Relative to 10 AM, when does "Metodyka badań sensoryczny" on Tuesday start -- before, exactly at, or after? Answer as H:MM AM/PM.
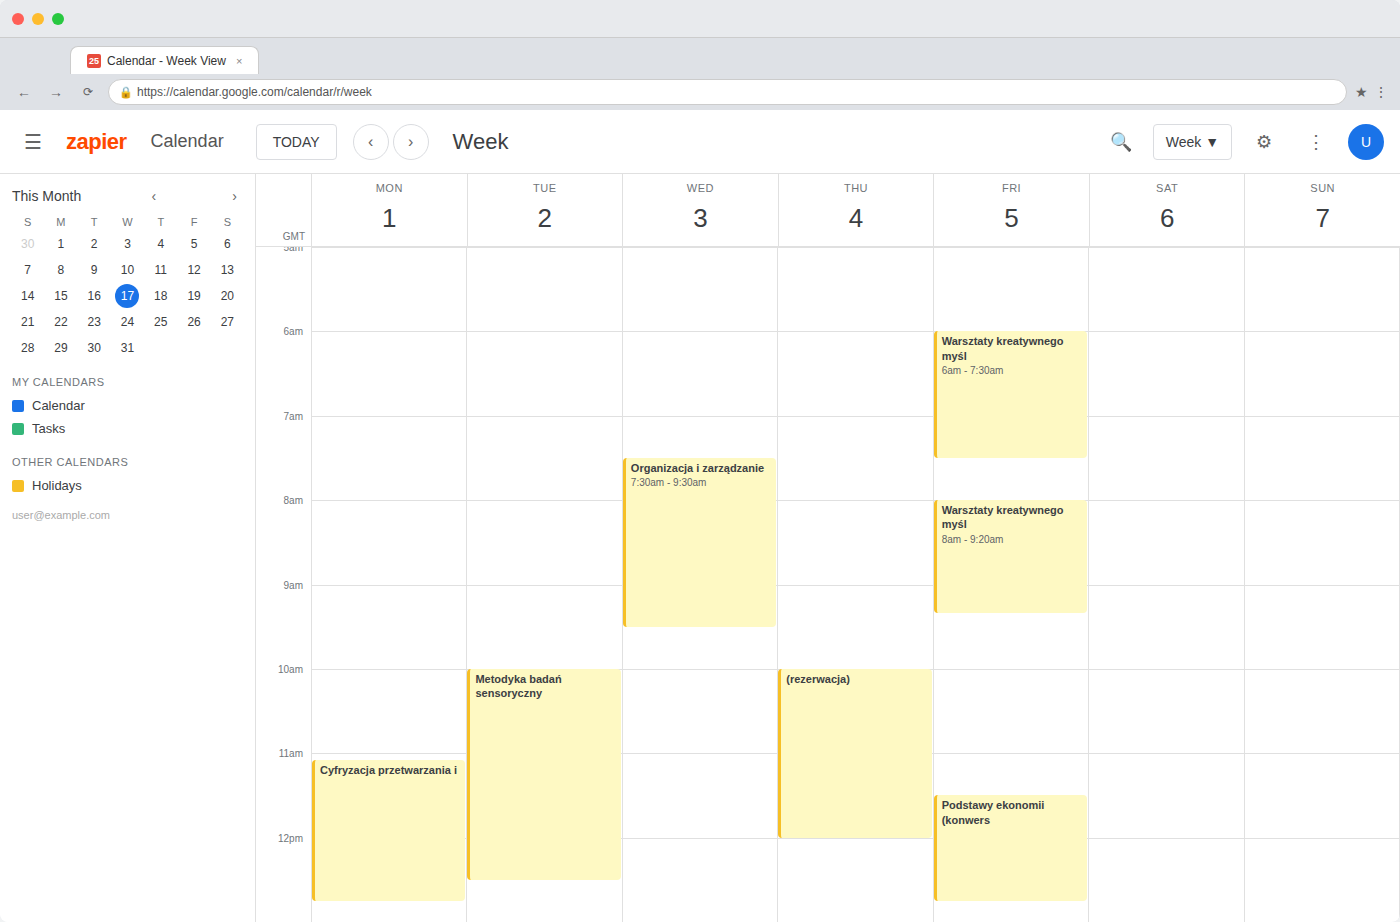
10:00 AM -- exactly at 10 AM, on the 10 AM line.